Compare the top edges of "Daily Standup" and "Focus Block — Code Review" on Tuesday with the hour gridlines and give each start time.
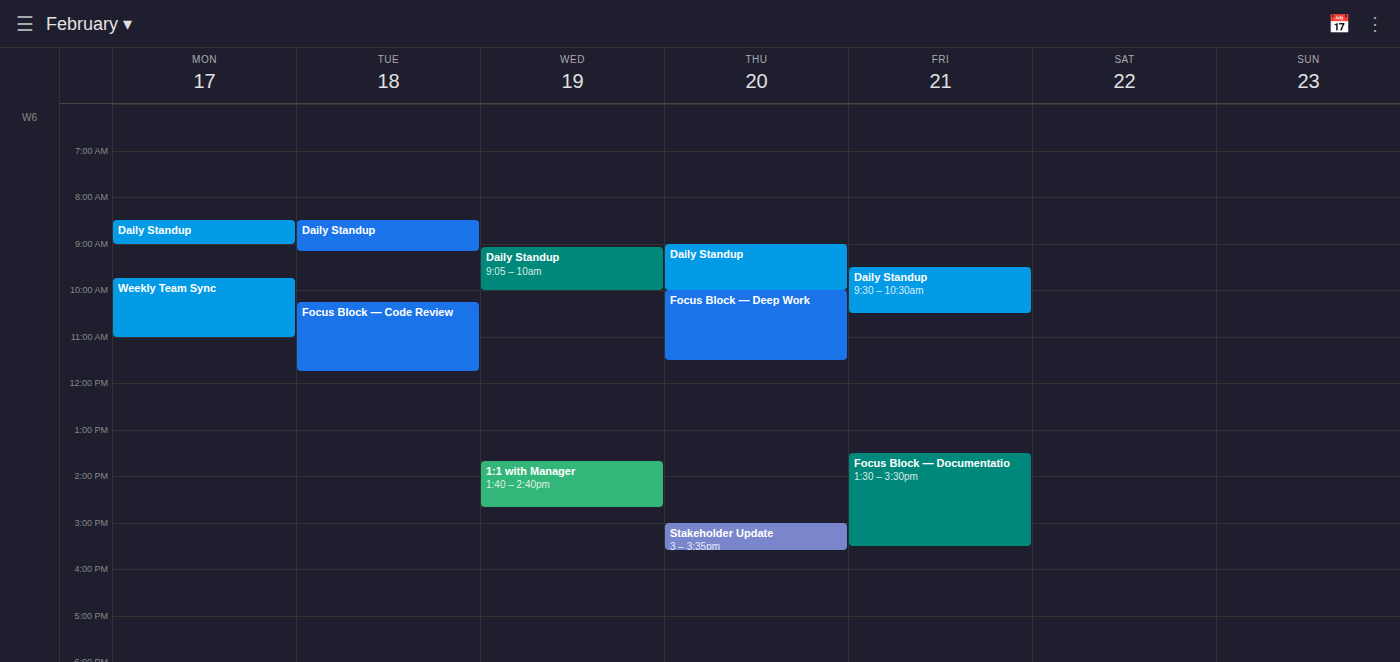
"Daily Standup": 8:30 AM, halfway between the 8 AM and 9 AM lines. "Focus Block — Code Review": 10:15 AM, neither: a quarter of the way from the 10 AM line to the 11 AM line.